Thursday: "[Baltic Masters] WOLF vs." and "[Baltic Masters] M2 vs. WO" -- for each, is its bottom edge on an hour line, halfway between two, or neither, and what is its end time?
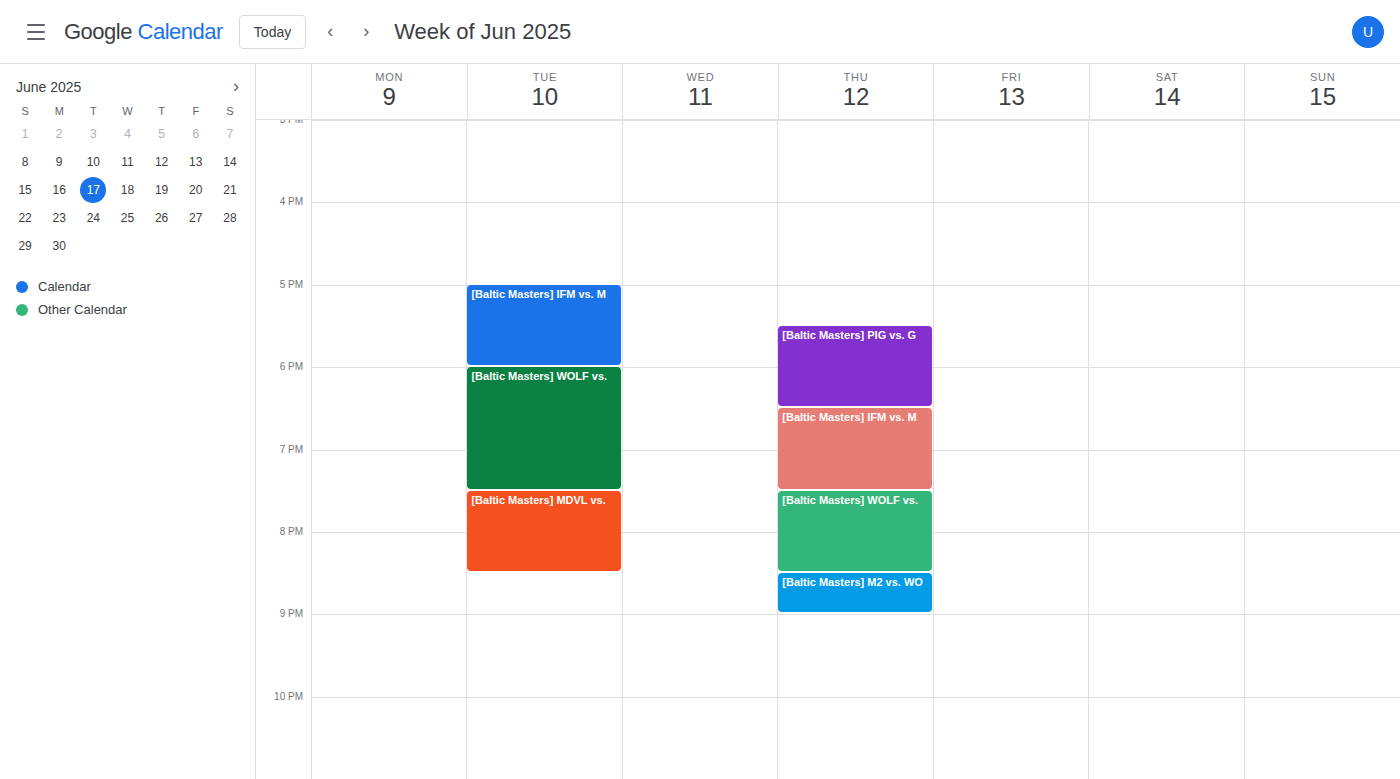
"[Baltic Masters] WOLF vs.": 8:30 PM, halfway between the 8 PM and 9 PM lines. "[Baltic Masters] M2 vs. WO": 9:00 PM, exactly on the 9 PM line.